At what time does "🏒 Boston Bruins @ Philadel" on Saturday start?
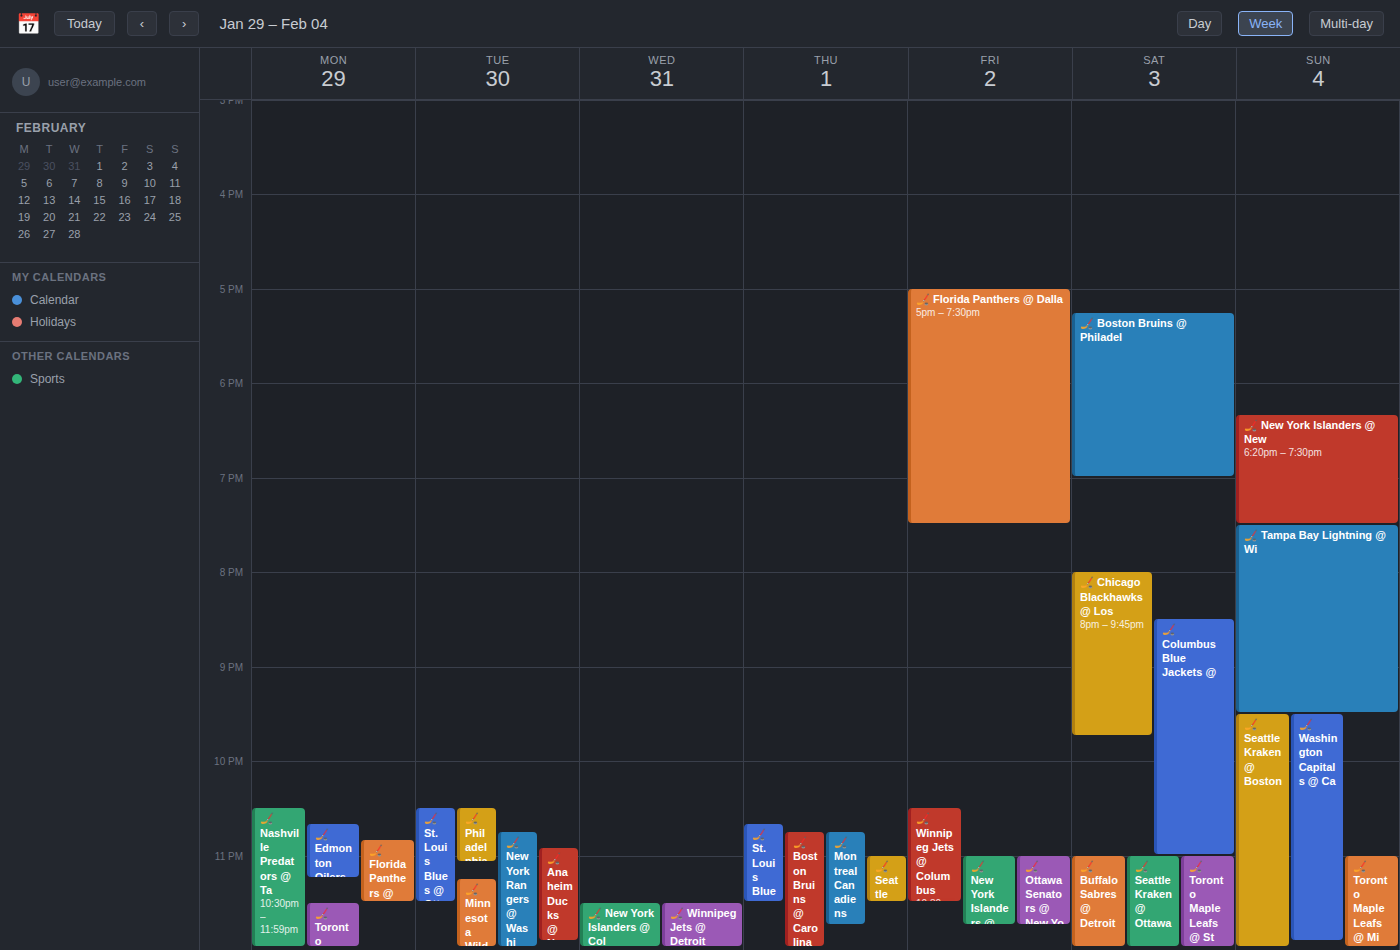
5:15 PM